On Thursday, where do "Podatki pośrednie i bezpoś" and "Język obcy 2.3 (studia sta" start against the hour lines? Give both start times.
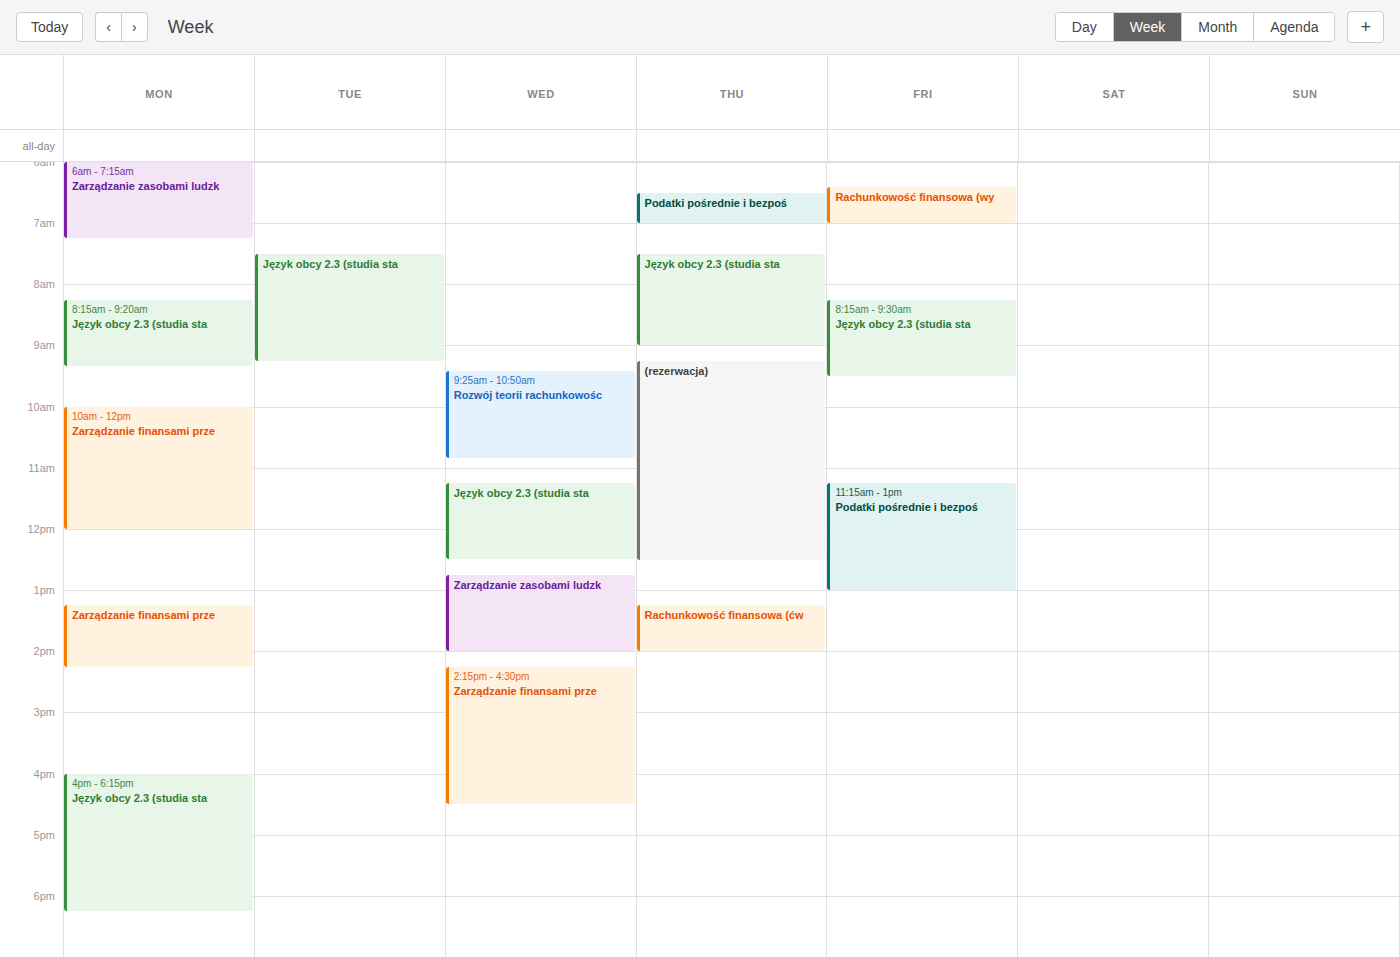
"Podatki pośrednie i bezpoś": 06:30, halfway between the 06:00 and 07:00 lines. "Język obcy 2.3 (studia sta": 07:30, halfway between the 07:00 and 08:00 lines.